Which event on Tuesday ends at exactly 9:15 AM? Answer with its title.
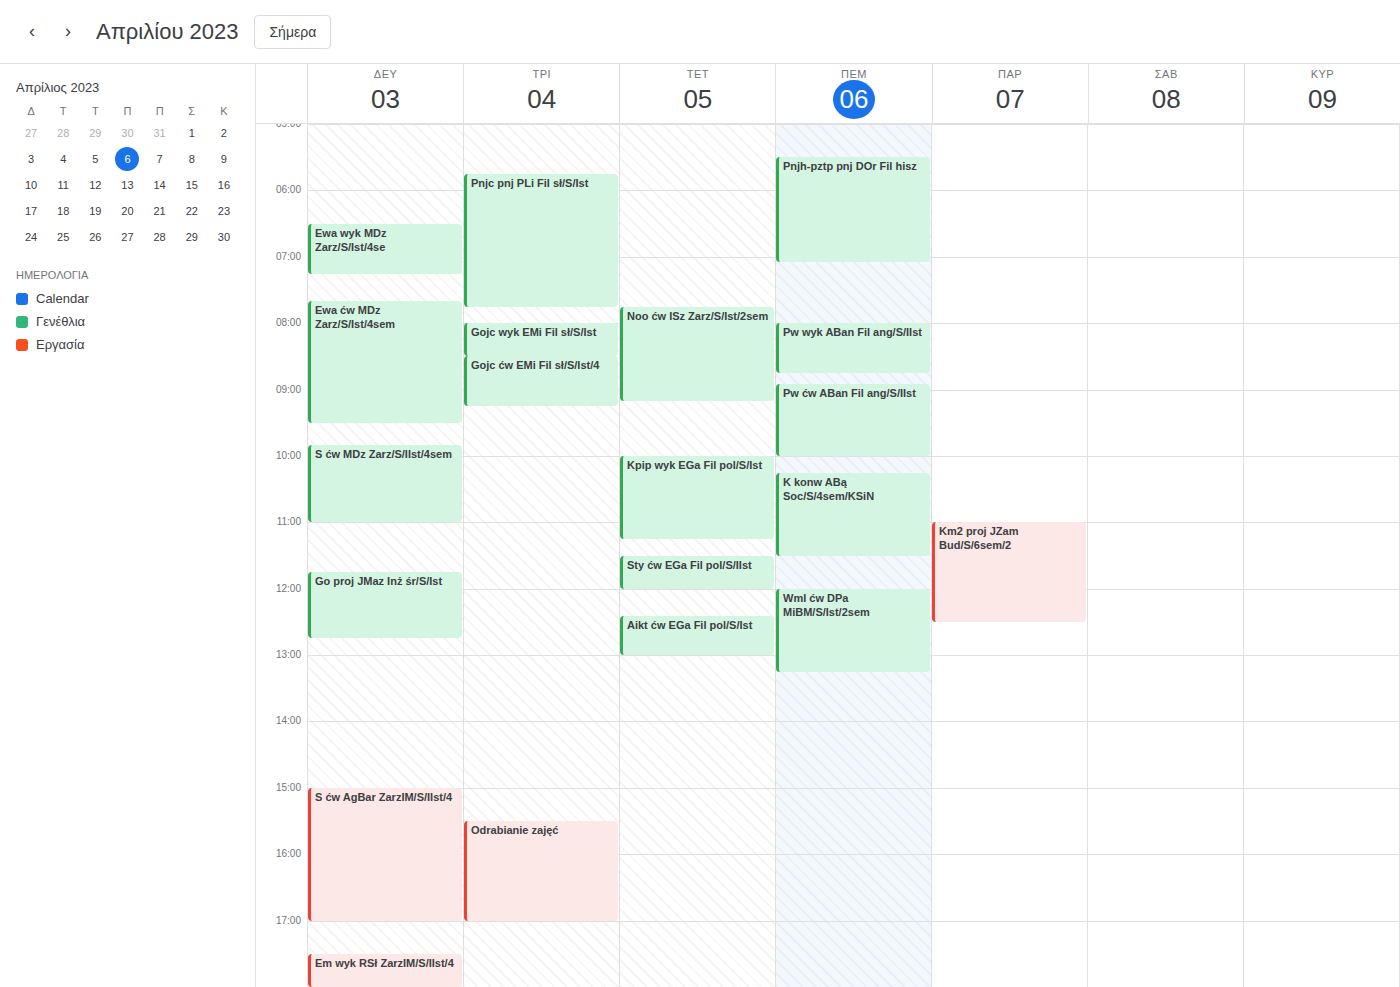
"Gojc ćw EMi Fil sł/S/Ist/4"